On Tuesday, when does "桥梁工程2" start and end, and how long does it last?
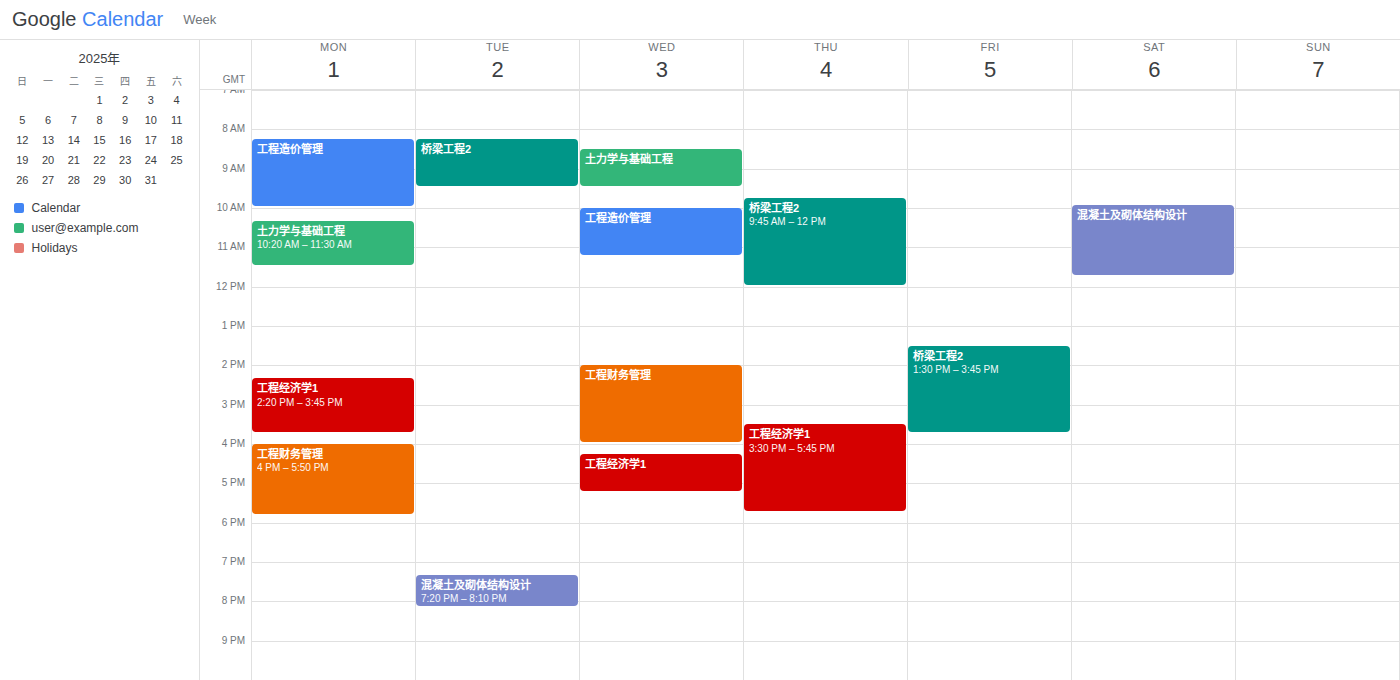
08:15 to 09:30, 1 hour 15 minutes